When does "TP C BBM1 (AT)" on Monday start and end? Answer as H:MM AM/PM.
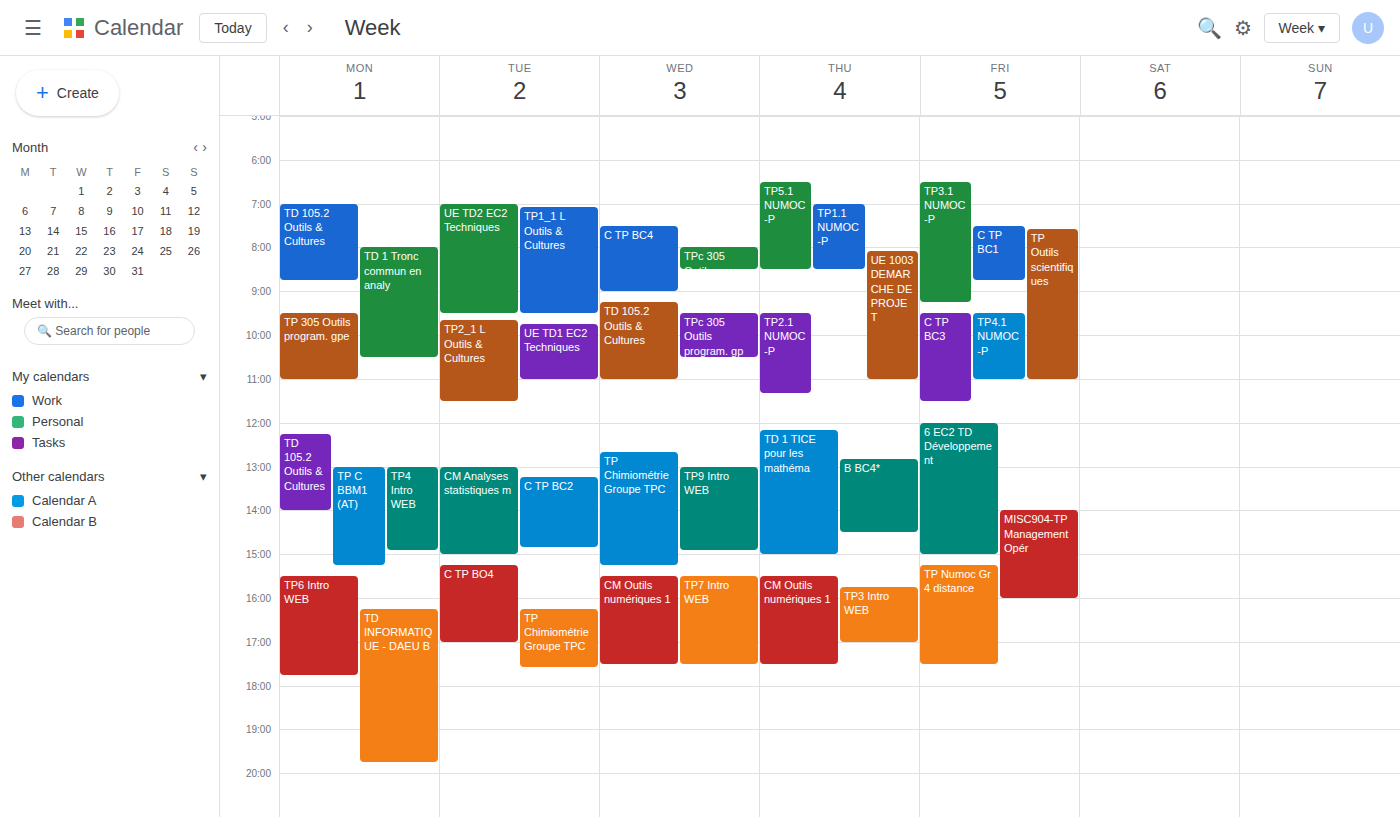
1:00 PM to 3:15 PM